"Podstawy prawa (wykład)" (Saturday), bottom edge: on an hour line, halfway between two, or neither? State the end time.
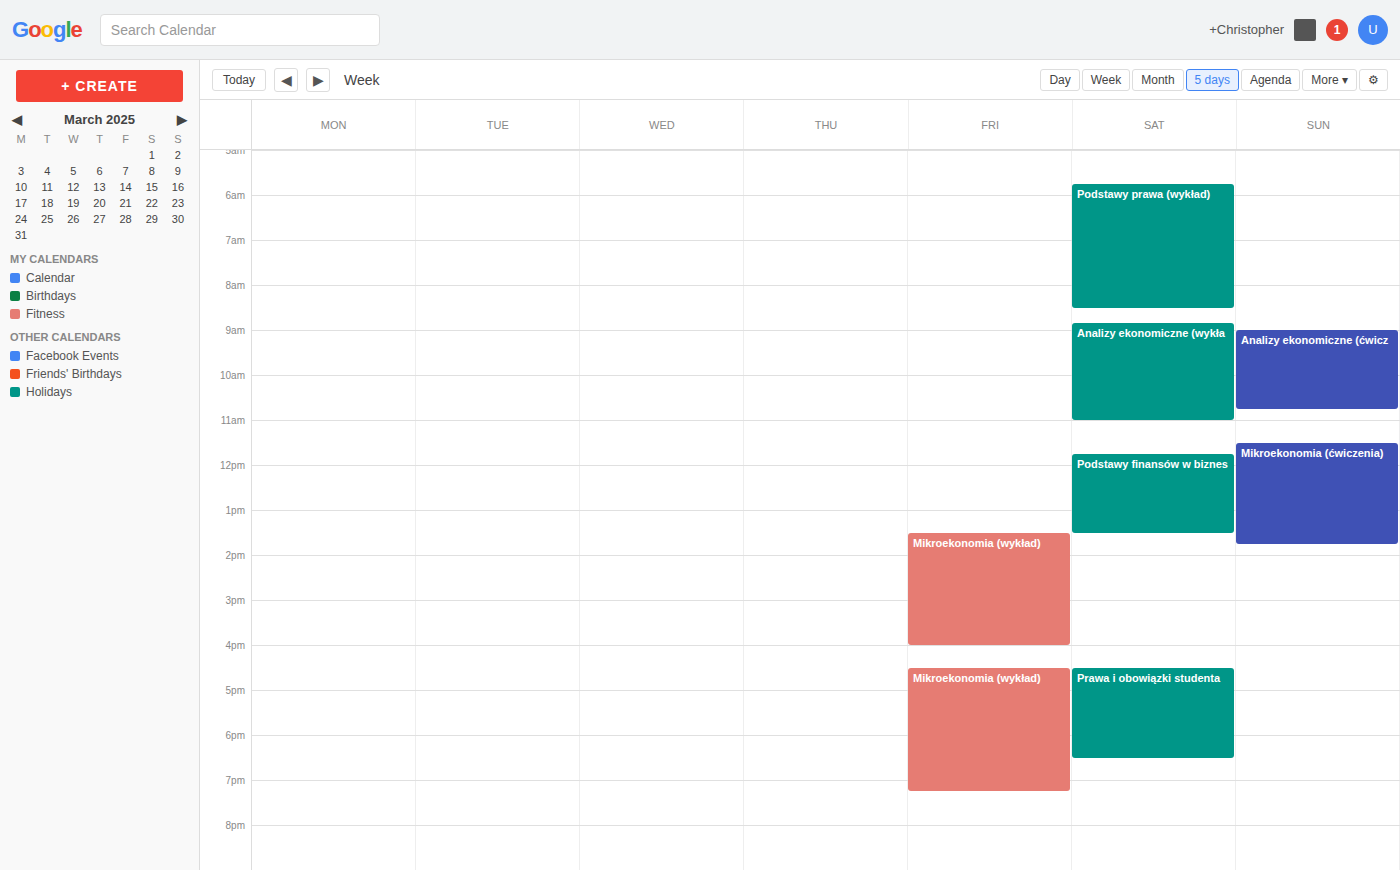
08:30 -- halfway between the 08:00 and 09:00 lines.